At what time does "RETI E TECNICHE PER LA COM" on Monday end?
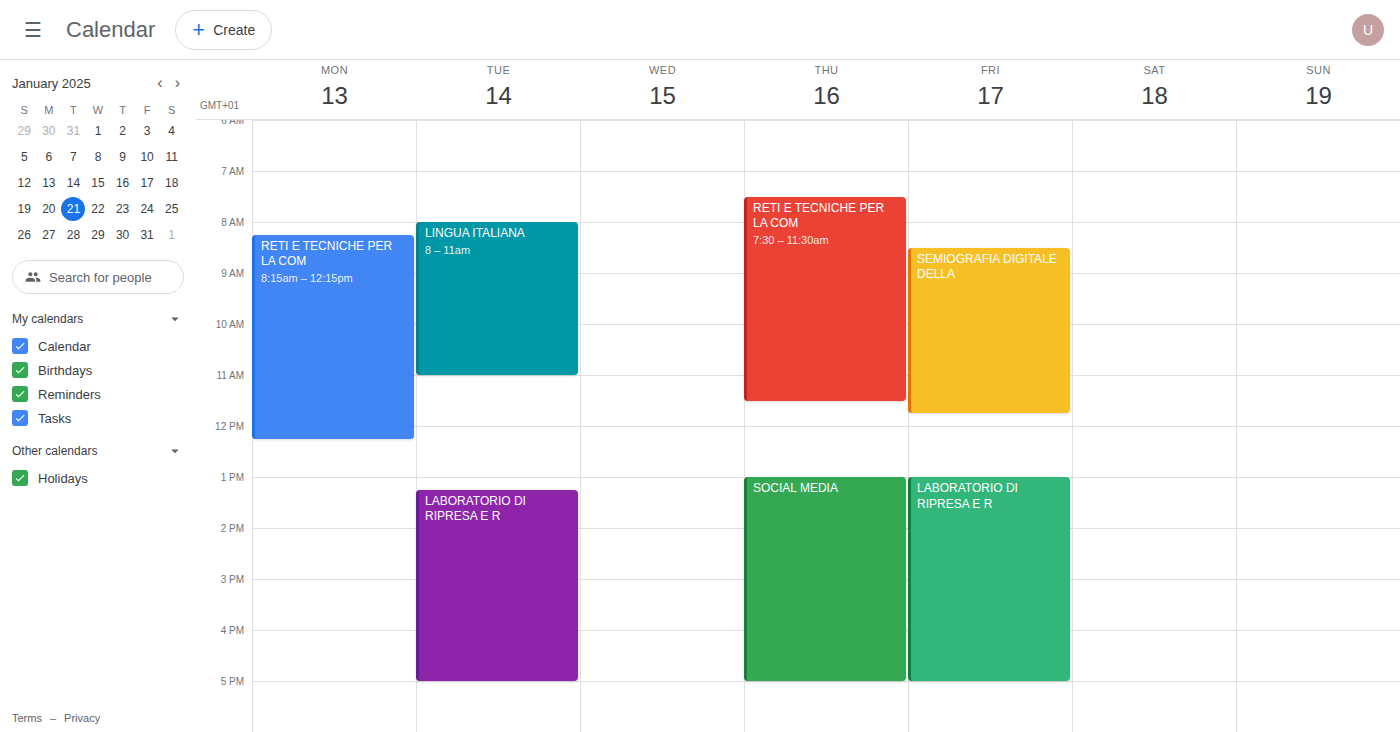
12:15 PM